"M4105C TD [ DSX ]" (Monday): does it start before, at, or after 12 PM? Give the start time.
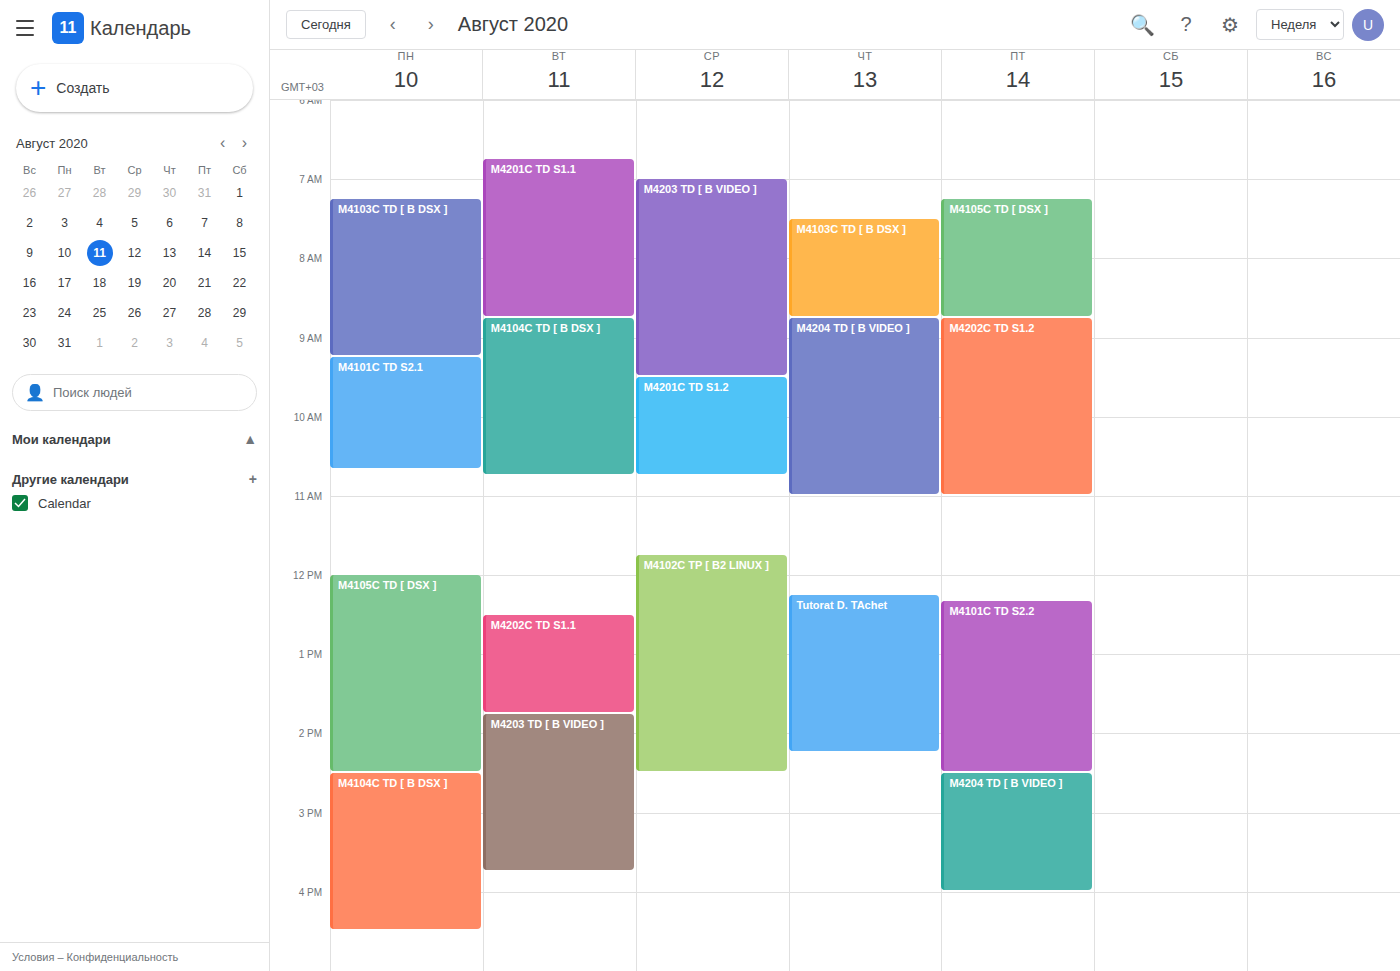
12:00 PM -- exactly at 12 PM, on the 12 PM line.